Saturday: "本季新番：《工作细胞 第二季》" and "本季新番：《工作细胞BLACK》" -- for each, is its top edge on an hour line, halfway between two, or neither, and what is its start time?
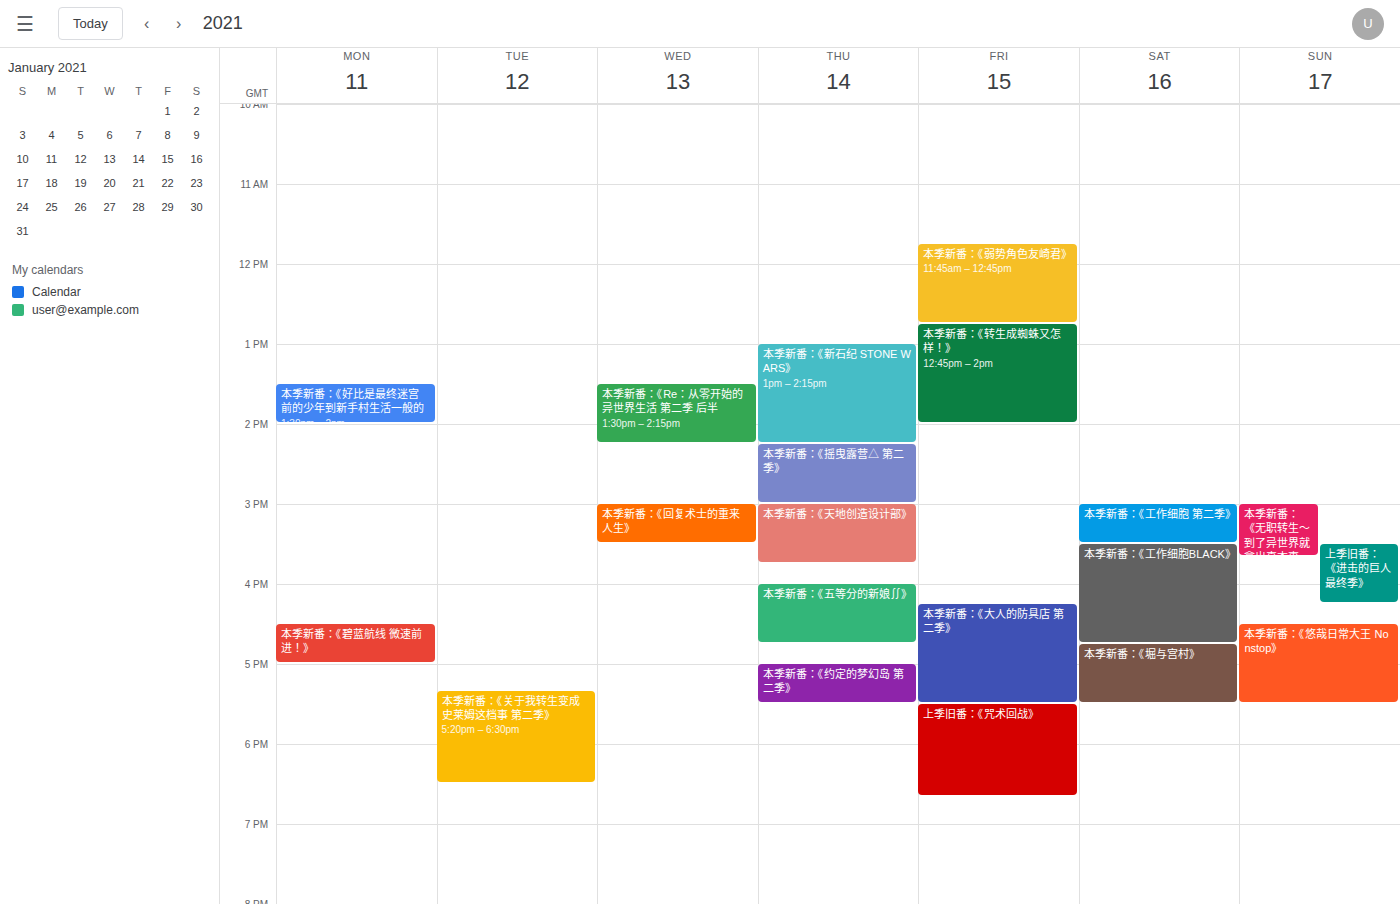
"本季新番：《工作细胞 第二季》": 3:00 PM, exactly on the 3 PM line. "本季新番：《工作细胞BLACK》": 3:30 PM, halfway between the 3 PM and 4 PM lines.